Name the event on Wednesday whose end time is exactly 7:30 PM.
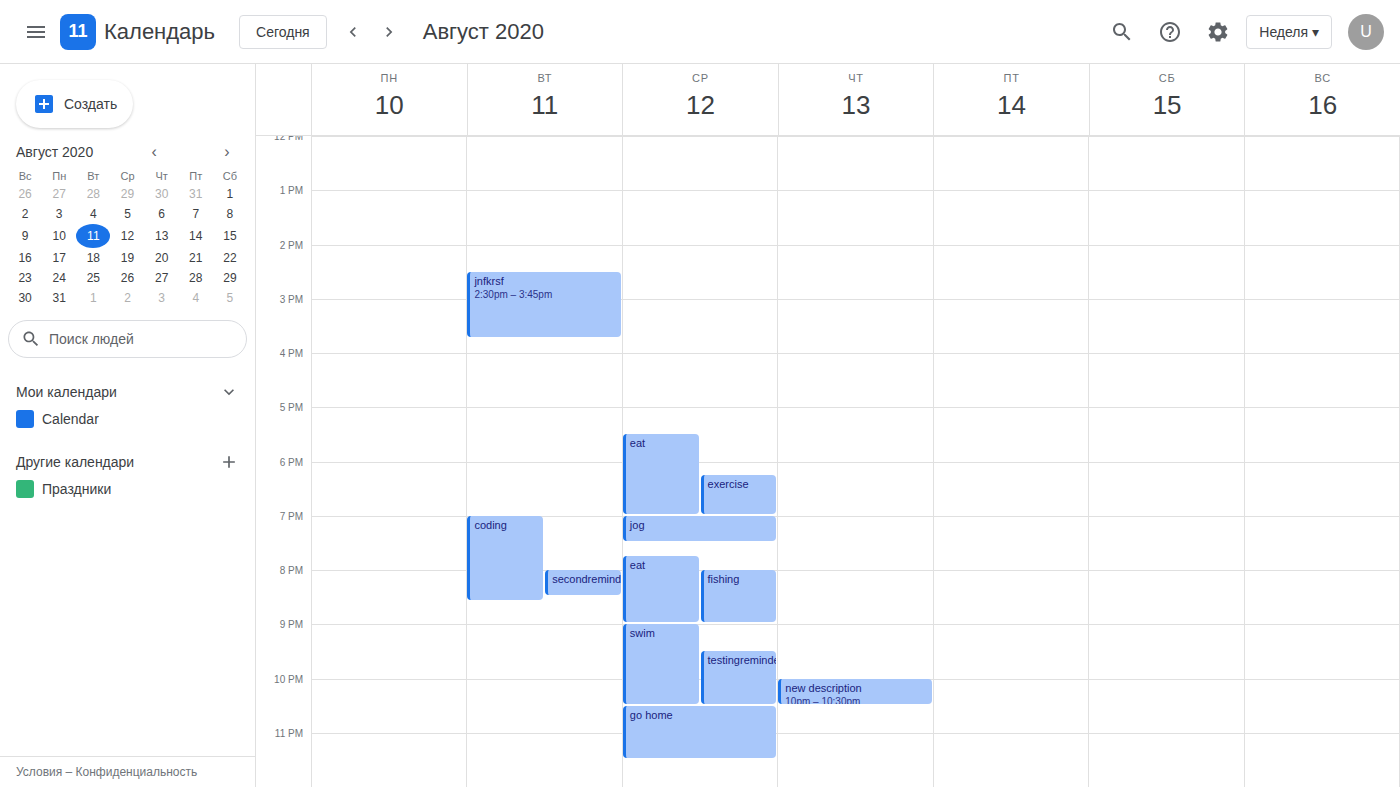
"jog"